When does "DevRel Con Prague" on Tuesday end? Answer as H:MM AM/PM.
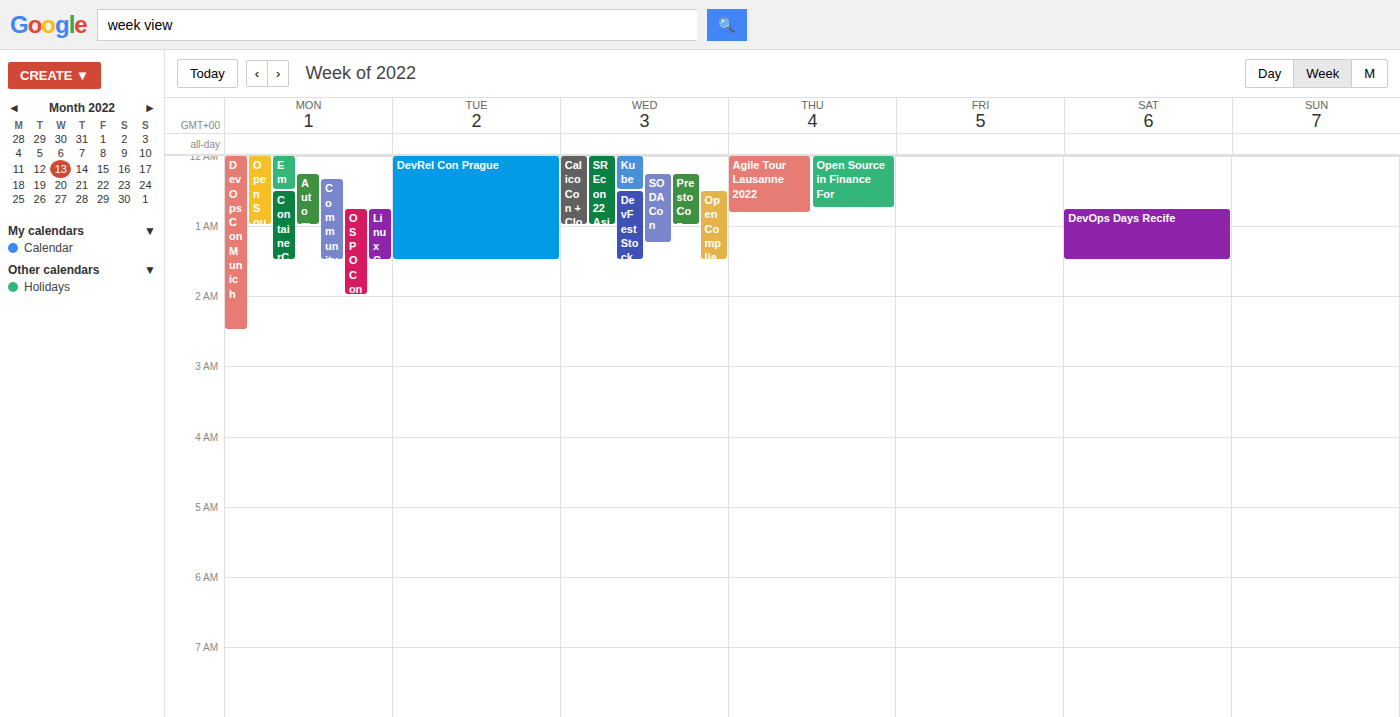
1:30 AM